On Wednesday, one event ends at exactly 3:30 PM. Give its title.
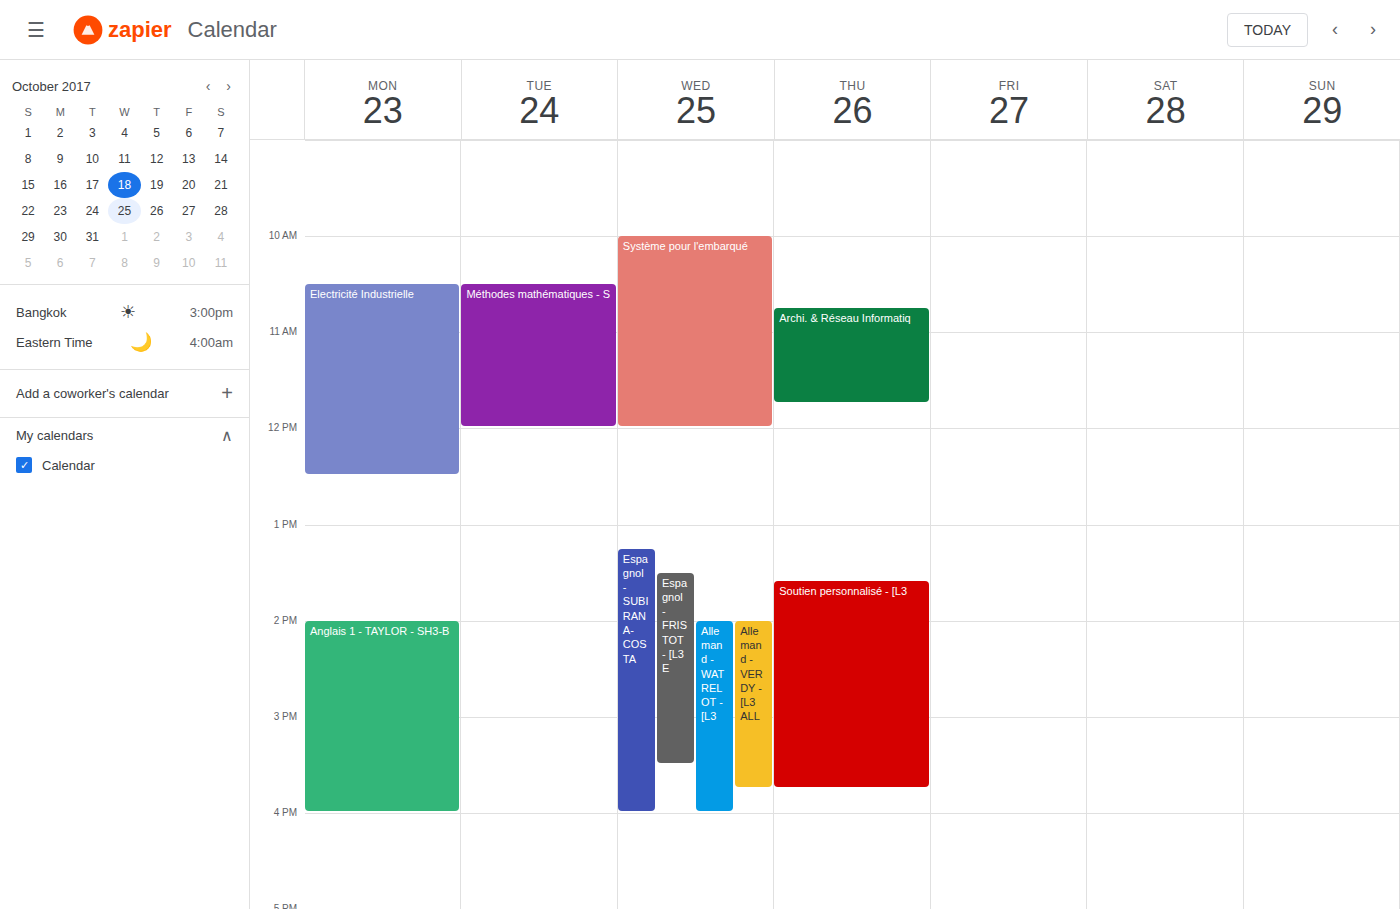
"Espagnol - FRISTOT - [L3 E"